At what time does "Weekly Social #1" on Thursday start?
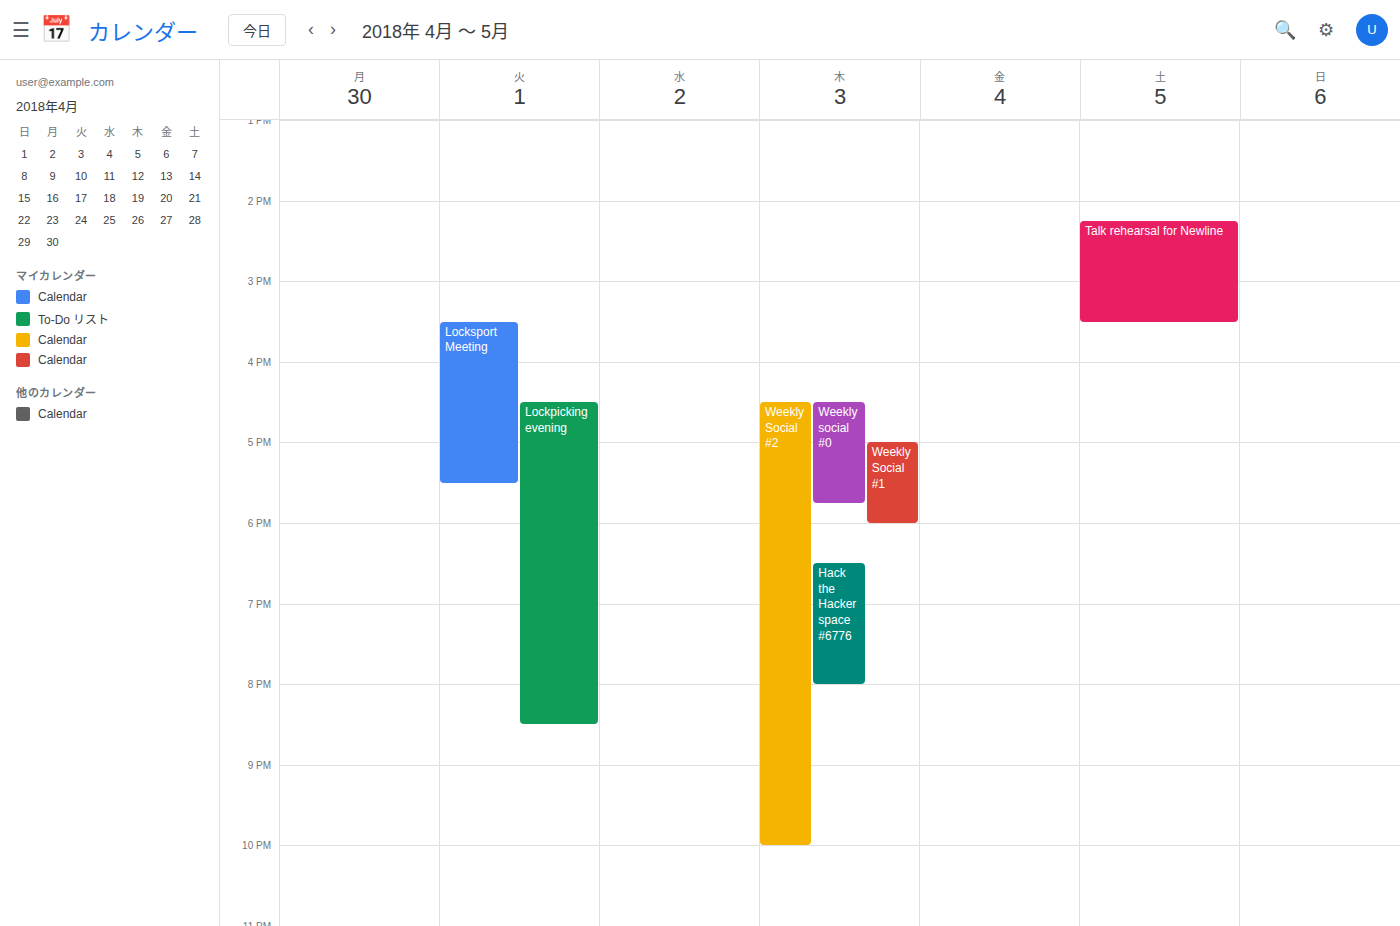
17:00